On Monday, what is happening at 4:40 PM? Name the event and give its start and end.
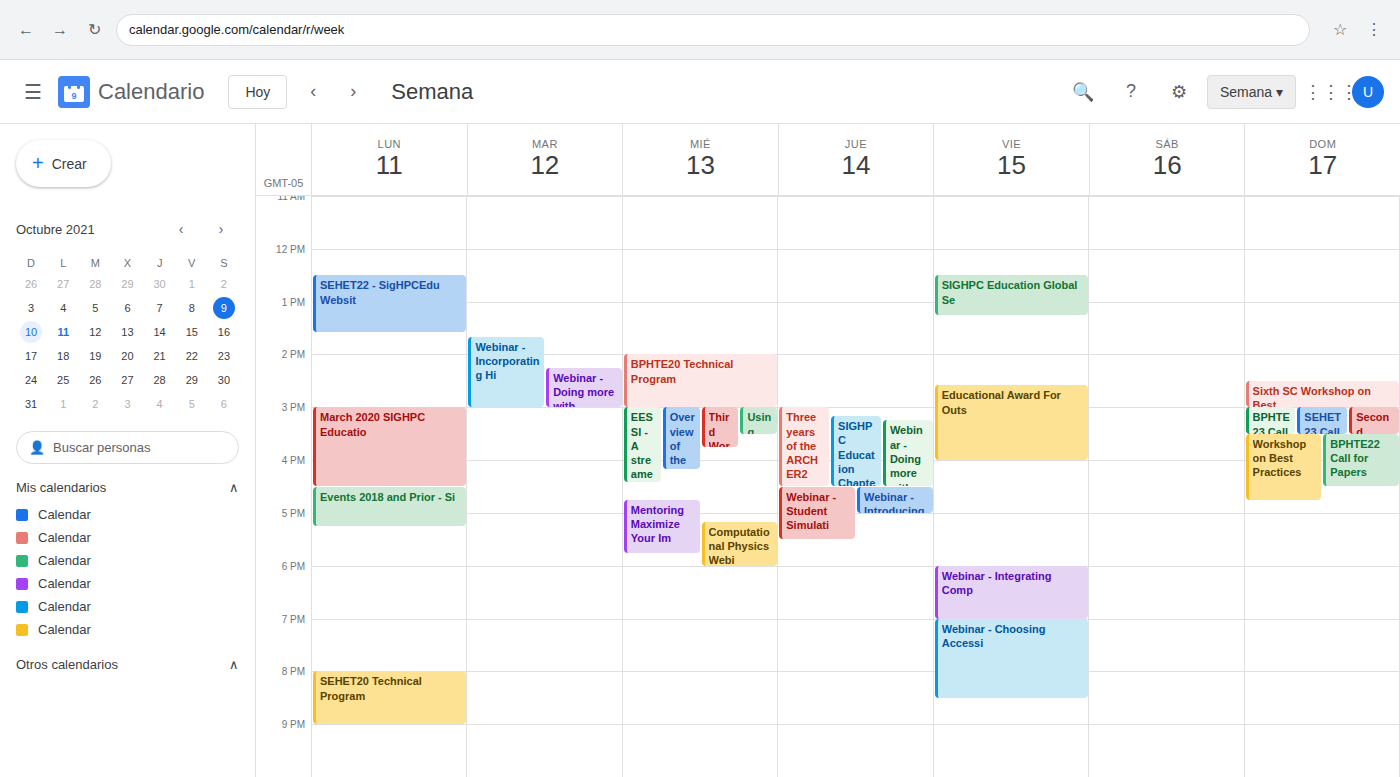
"Events 2018 and Prior - Si", 4:30 PM to 5:15 PM